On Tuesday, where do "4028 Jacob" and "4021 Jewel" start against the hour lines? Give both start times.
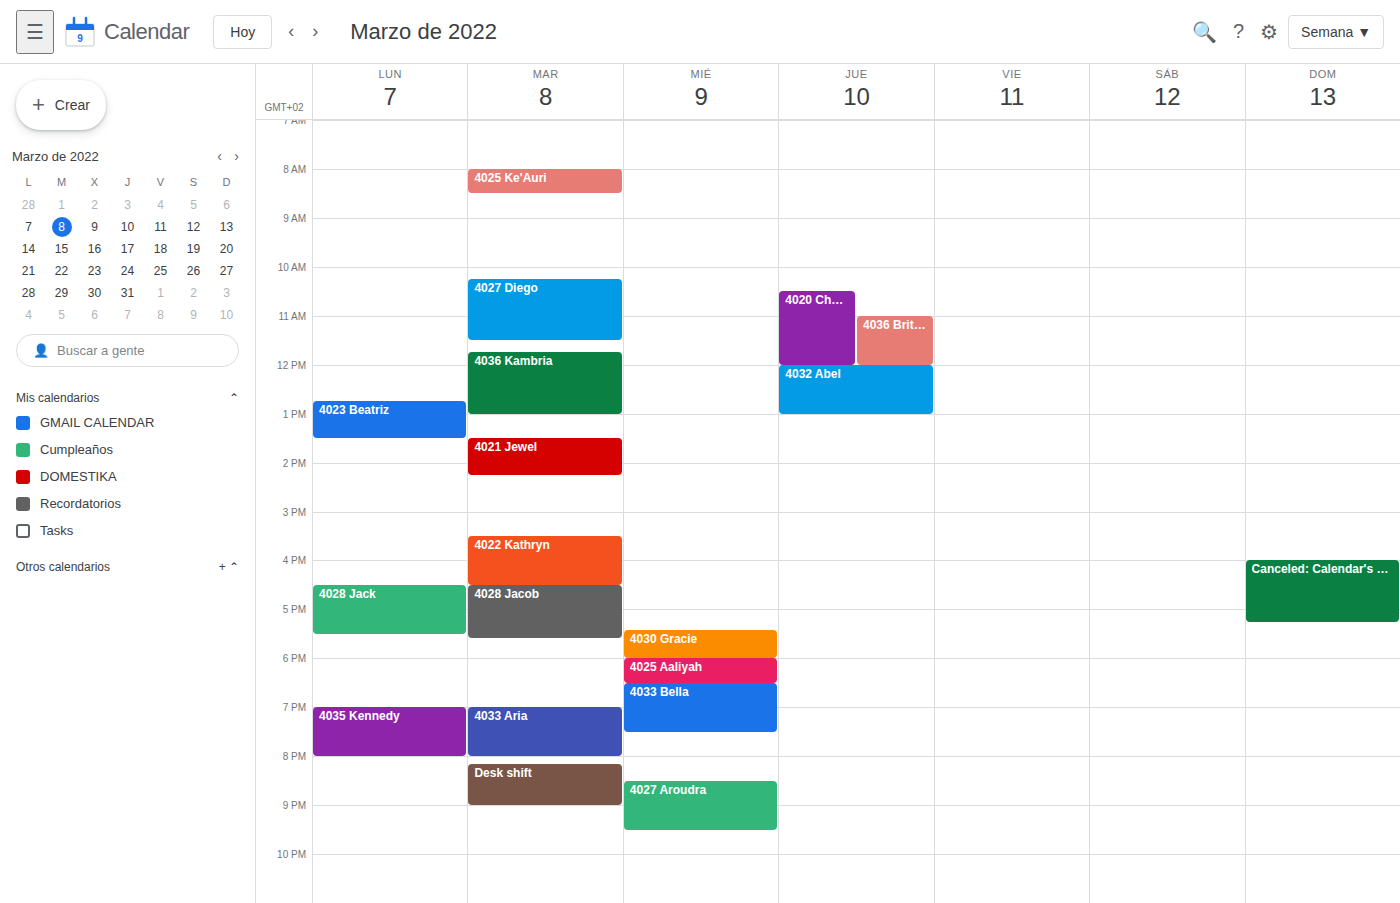
"4028 Jacob": 4:30 PM, halfway between the 4 PM and 5 PM lines. "4021 Jewel": 1:30 PM, halfway between the 1 PM and 2 PM lines.